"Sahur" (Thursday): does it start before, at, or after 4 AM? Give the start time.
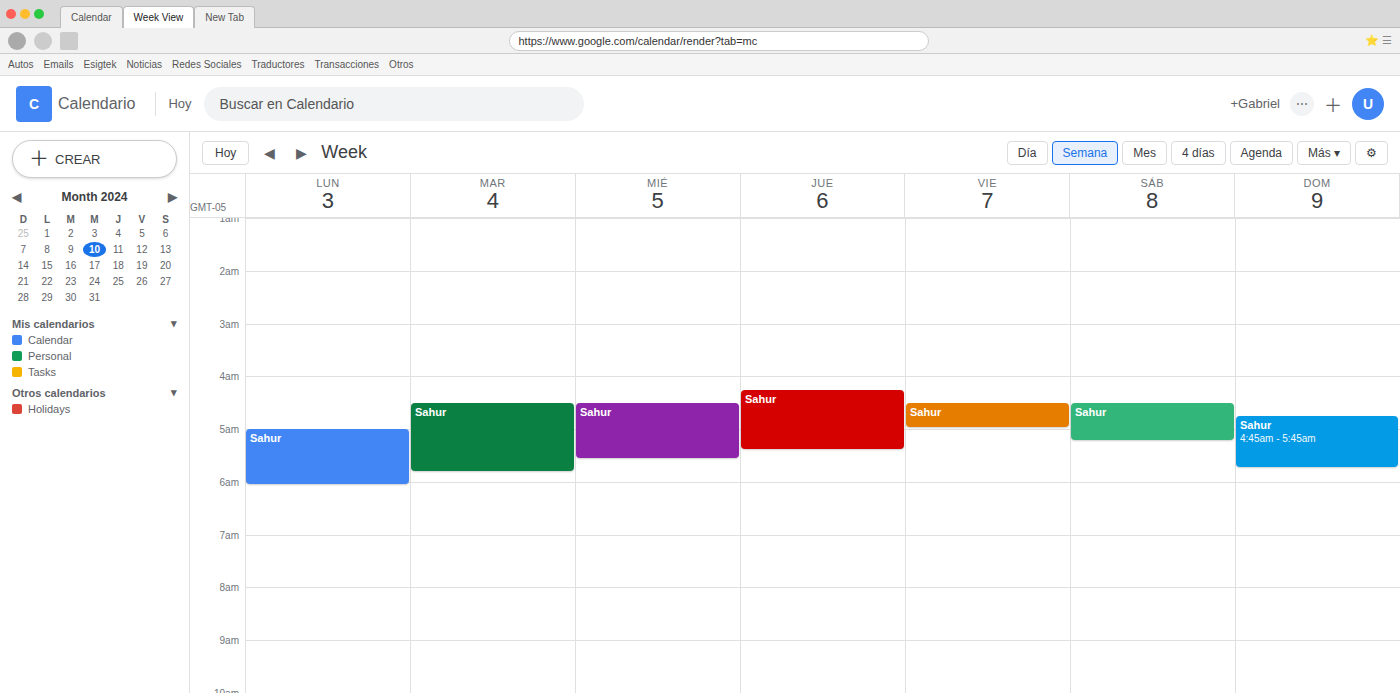
4:15 AM -- after 4 AM, 15 minutes below the 4 AM line.